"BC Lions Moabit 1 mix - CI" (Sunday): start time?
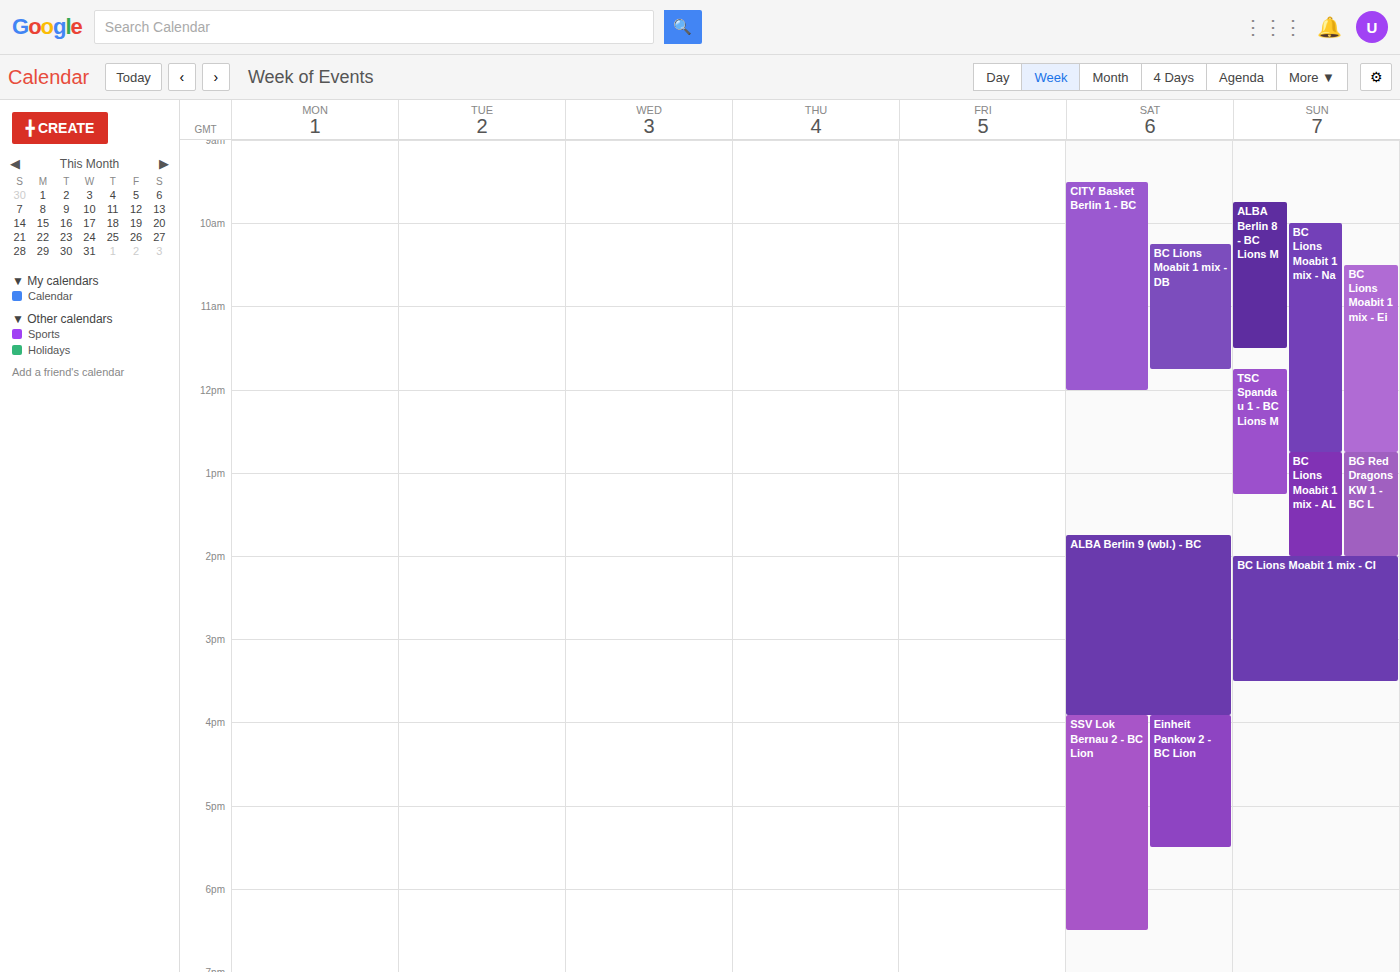
2:00 PM